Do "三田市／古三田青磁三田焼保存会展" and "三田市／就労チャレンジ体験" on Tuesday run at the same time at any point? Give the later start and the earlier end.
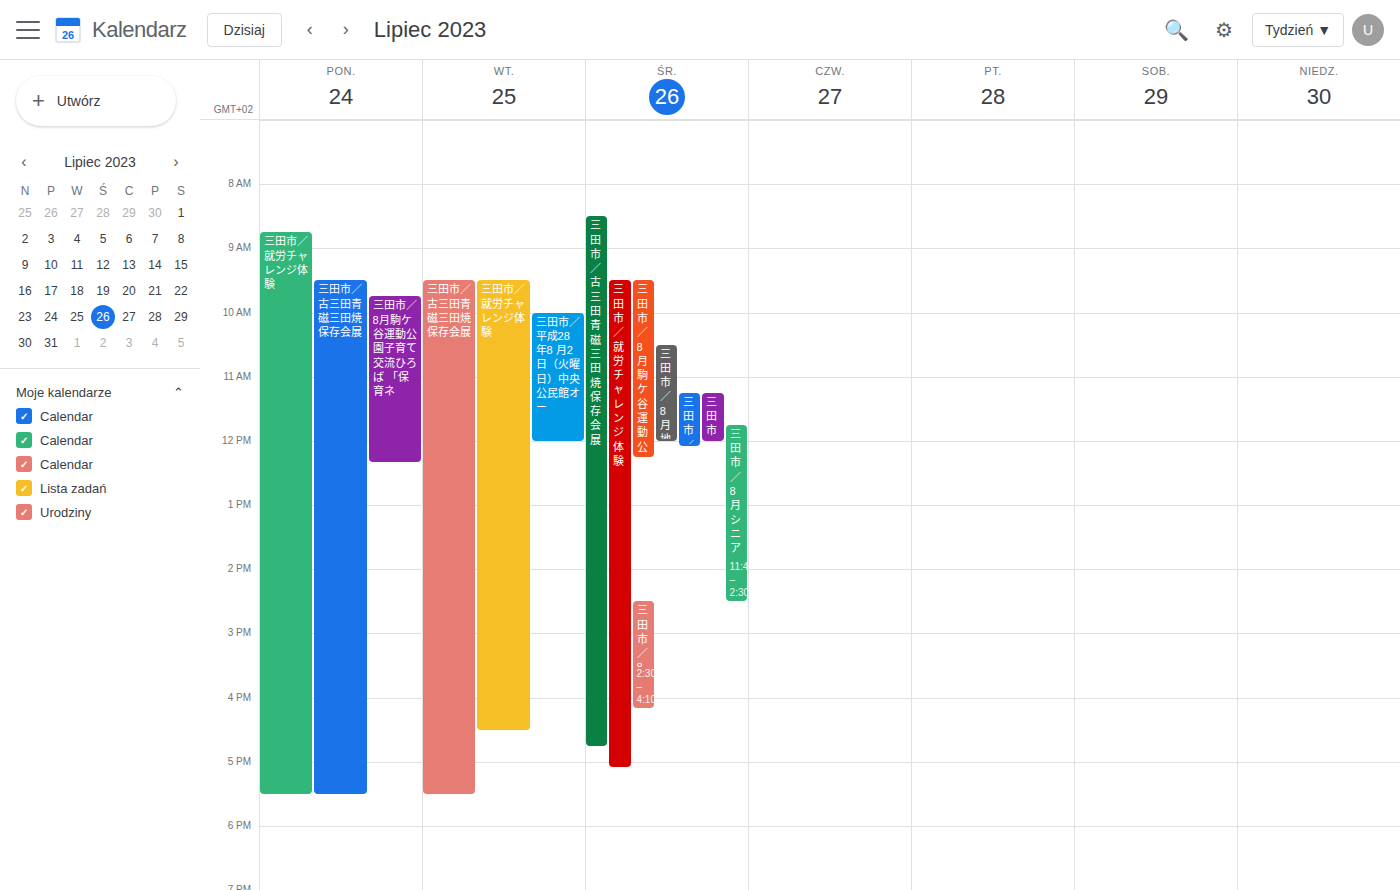
"三田市／古三田青磁三田焼保存会展" starts at 9:30 AM, before "三田市／就労チャレンジ体験" ends at 4:30 PM -- they overlap.